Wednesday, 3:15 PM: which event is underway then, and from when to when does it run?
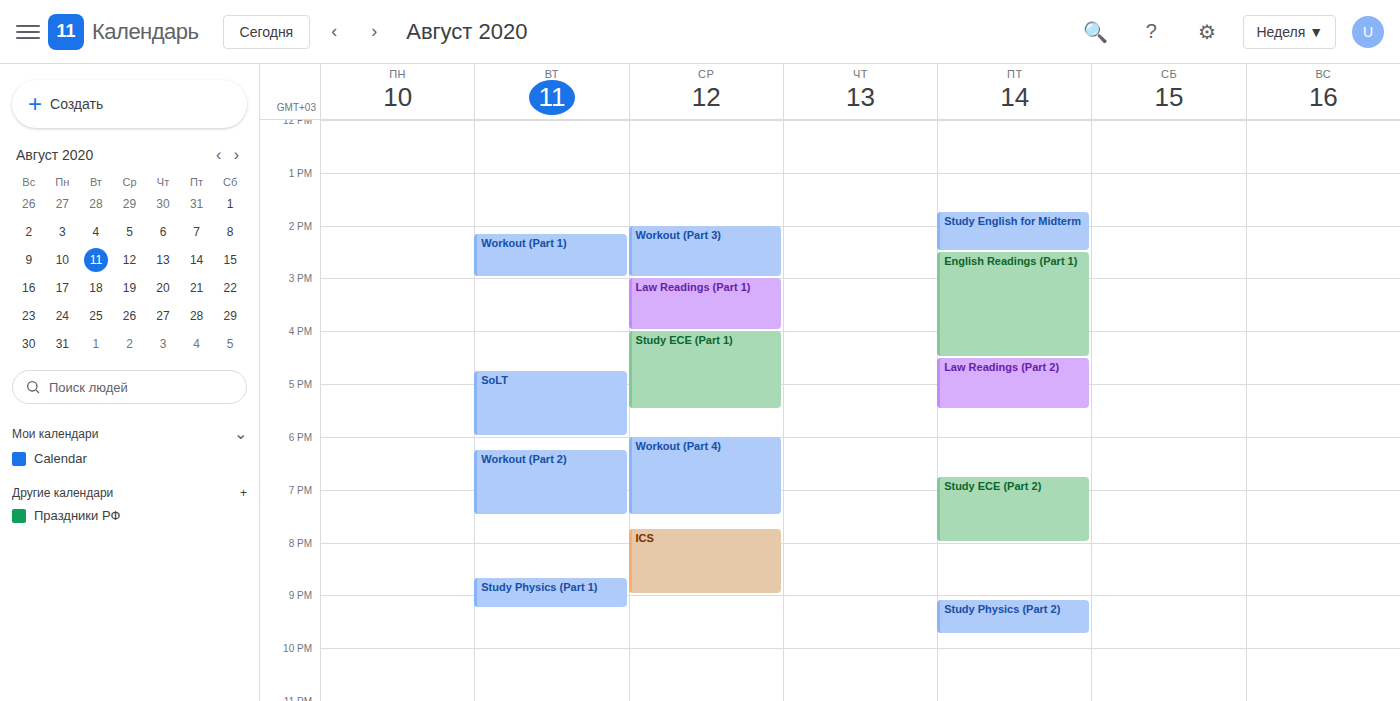
"Law Readings (Part 1)", 3:00 PM to 4:00 PM